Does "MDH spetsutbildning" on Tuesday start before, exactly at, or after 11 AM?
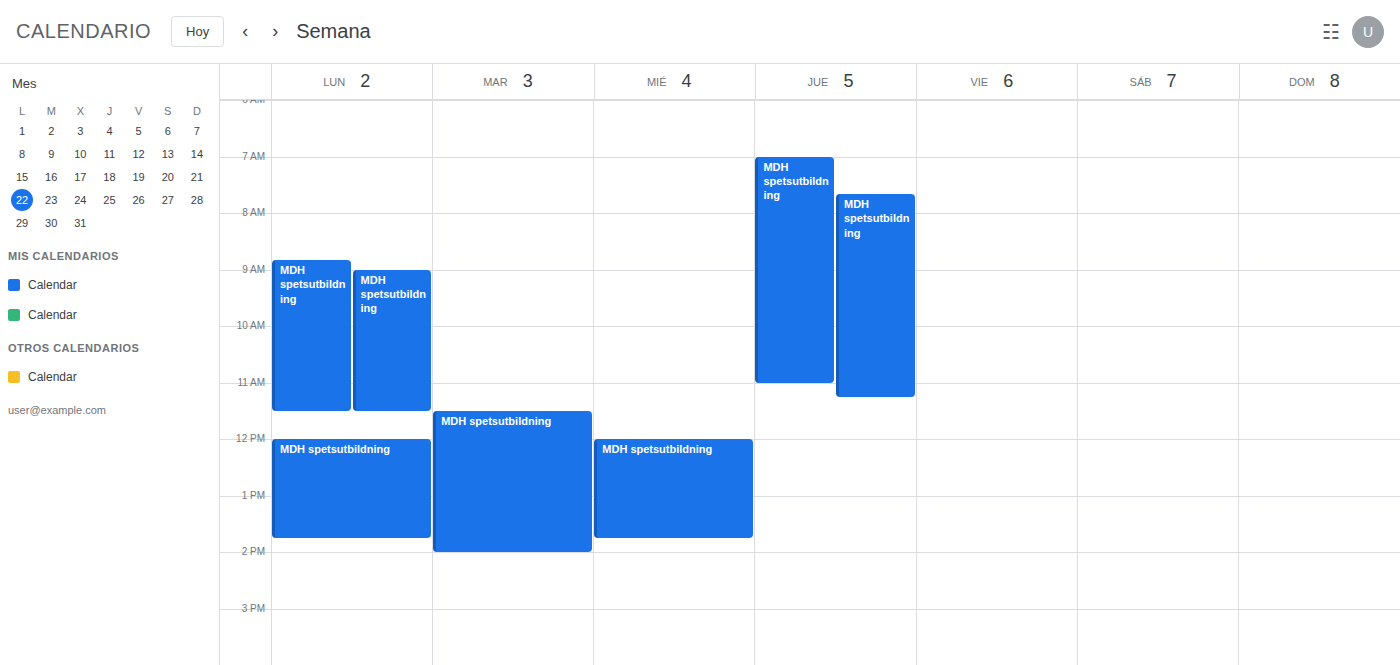
11:30 AM -- after 11 AM, 30 minutes below the 11 AM line.